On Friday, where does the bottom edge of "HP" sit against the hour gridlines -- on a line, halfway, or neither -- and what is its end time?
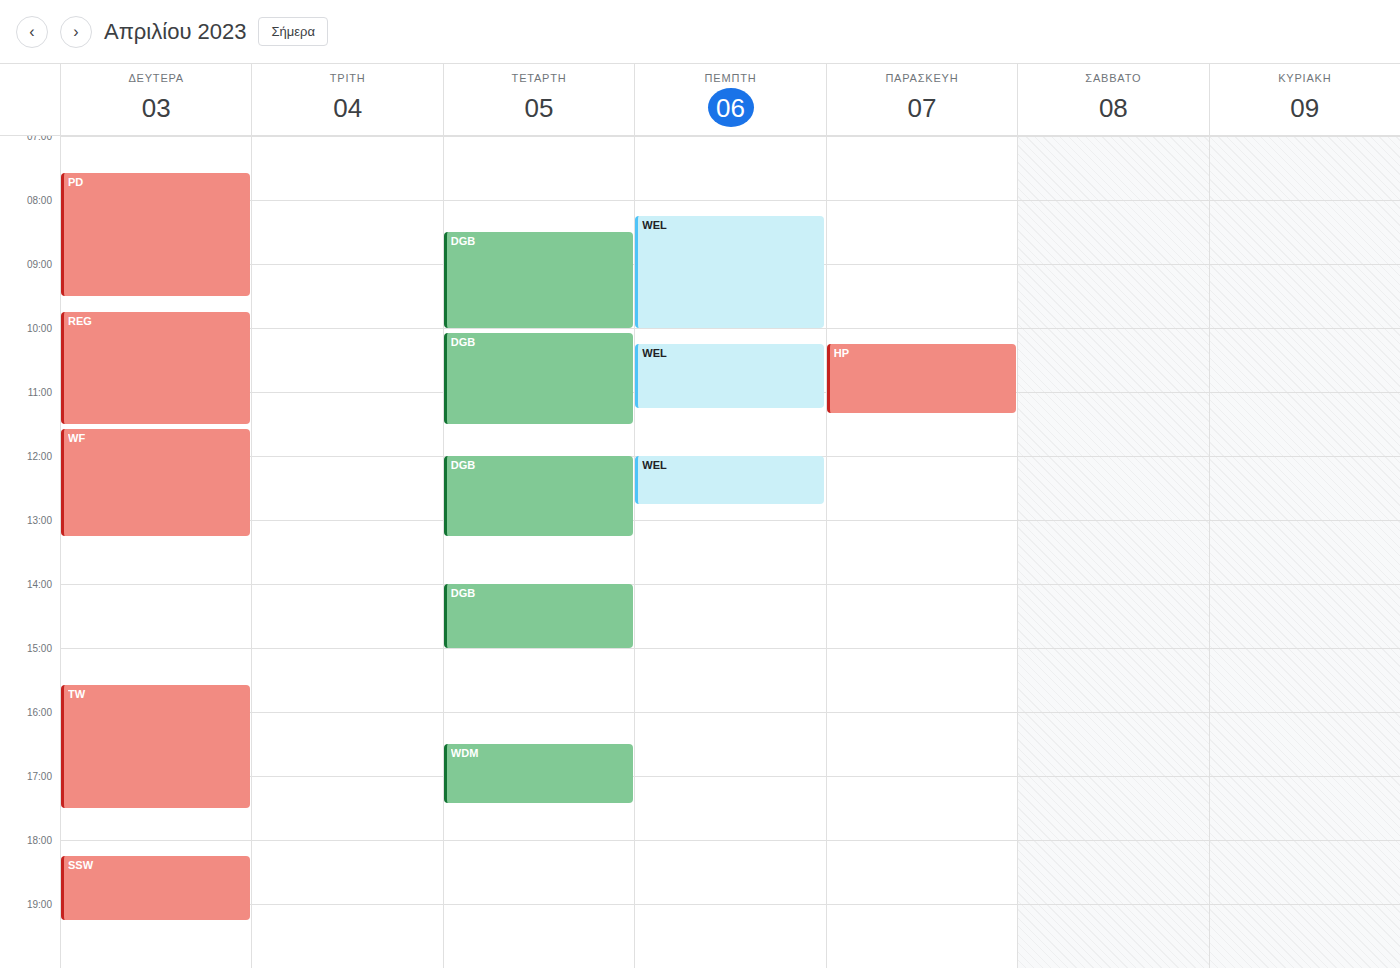
11:20 AM -- neither: 20 minutes below the 11 AM line and 40 minutes above the 12 PM line.